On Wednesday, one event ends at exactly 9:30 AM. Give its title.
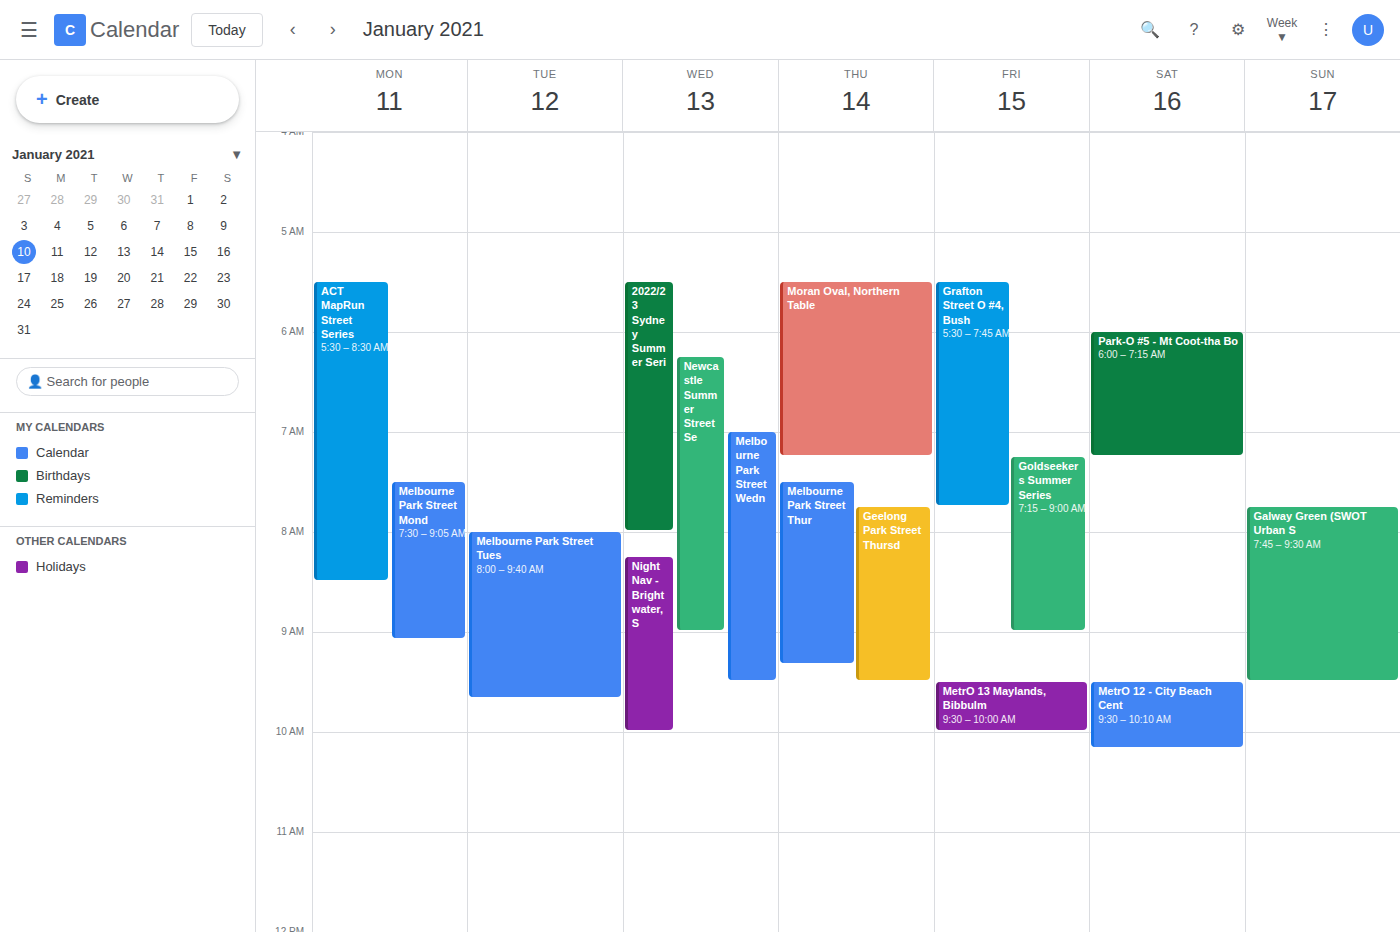
"Melbourne Park Street Wedn"